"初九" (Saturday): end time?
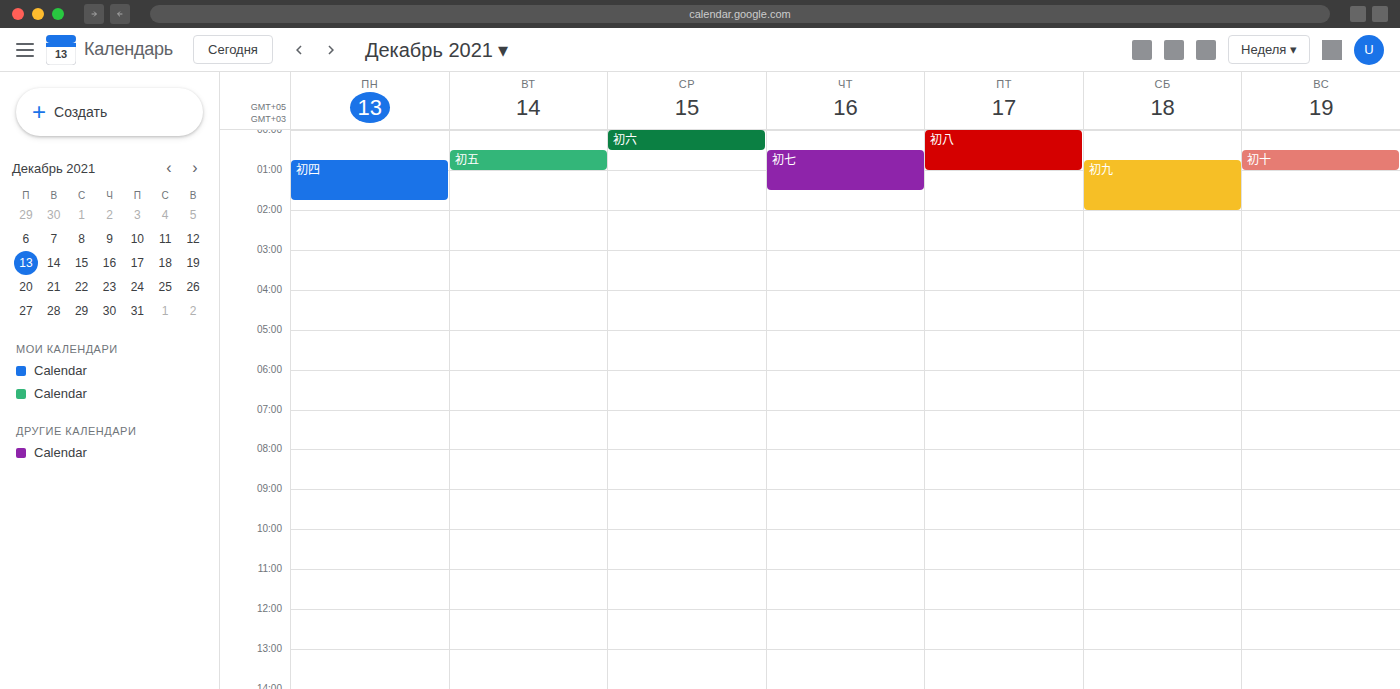
2:00 AM